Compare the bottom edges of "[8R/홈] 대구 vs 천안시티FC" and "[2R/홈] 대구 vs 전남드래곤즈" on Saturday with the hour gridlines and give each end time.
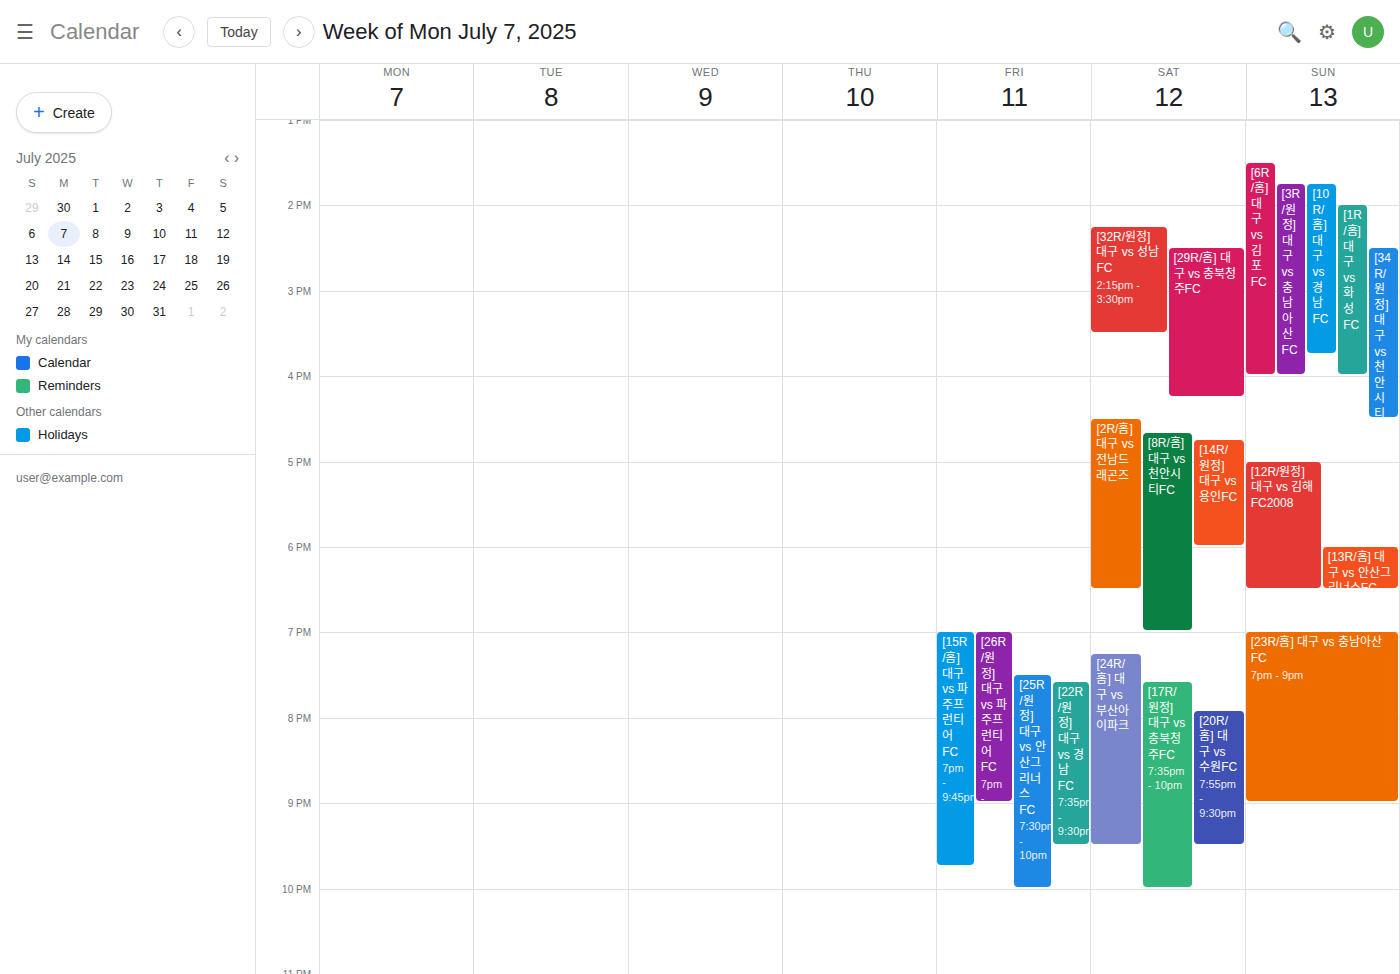
"[8R/홈] 대구 vs 천안시티FC": 19:00, exactly on the 19:00 line. "[2R/홈] 대구 vs 전남드래곤즈": 18:30, halfway between the 18:00 and 19:00 lines.